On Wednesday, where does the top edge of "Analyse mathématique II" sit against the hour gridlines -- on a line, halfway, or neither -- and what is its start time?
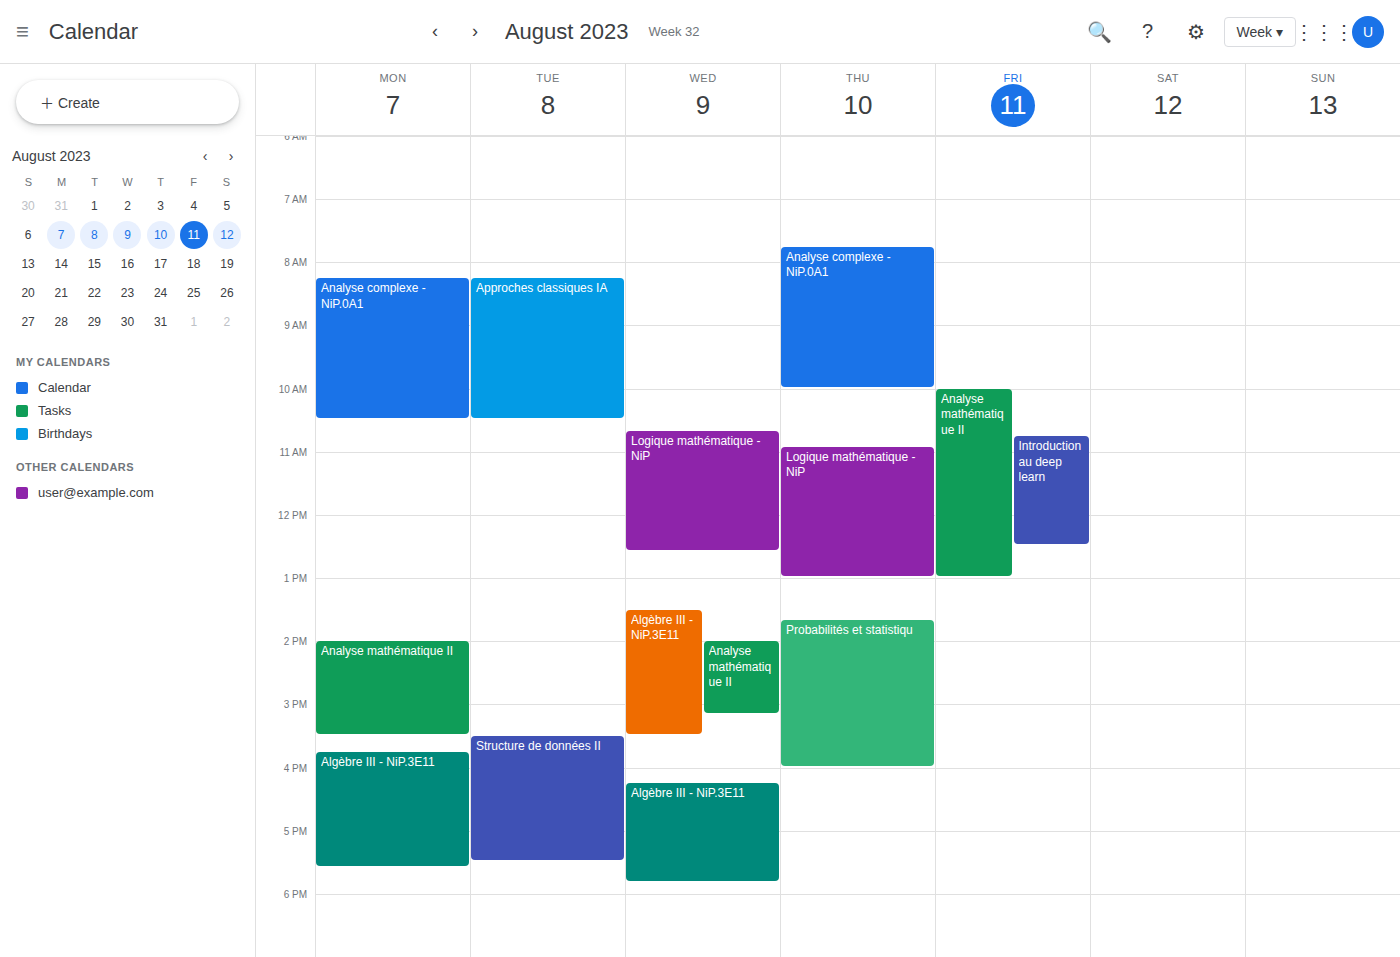
2:00 PM -- exactly on the 2 PM line.